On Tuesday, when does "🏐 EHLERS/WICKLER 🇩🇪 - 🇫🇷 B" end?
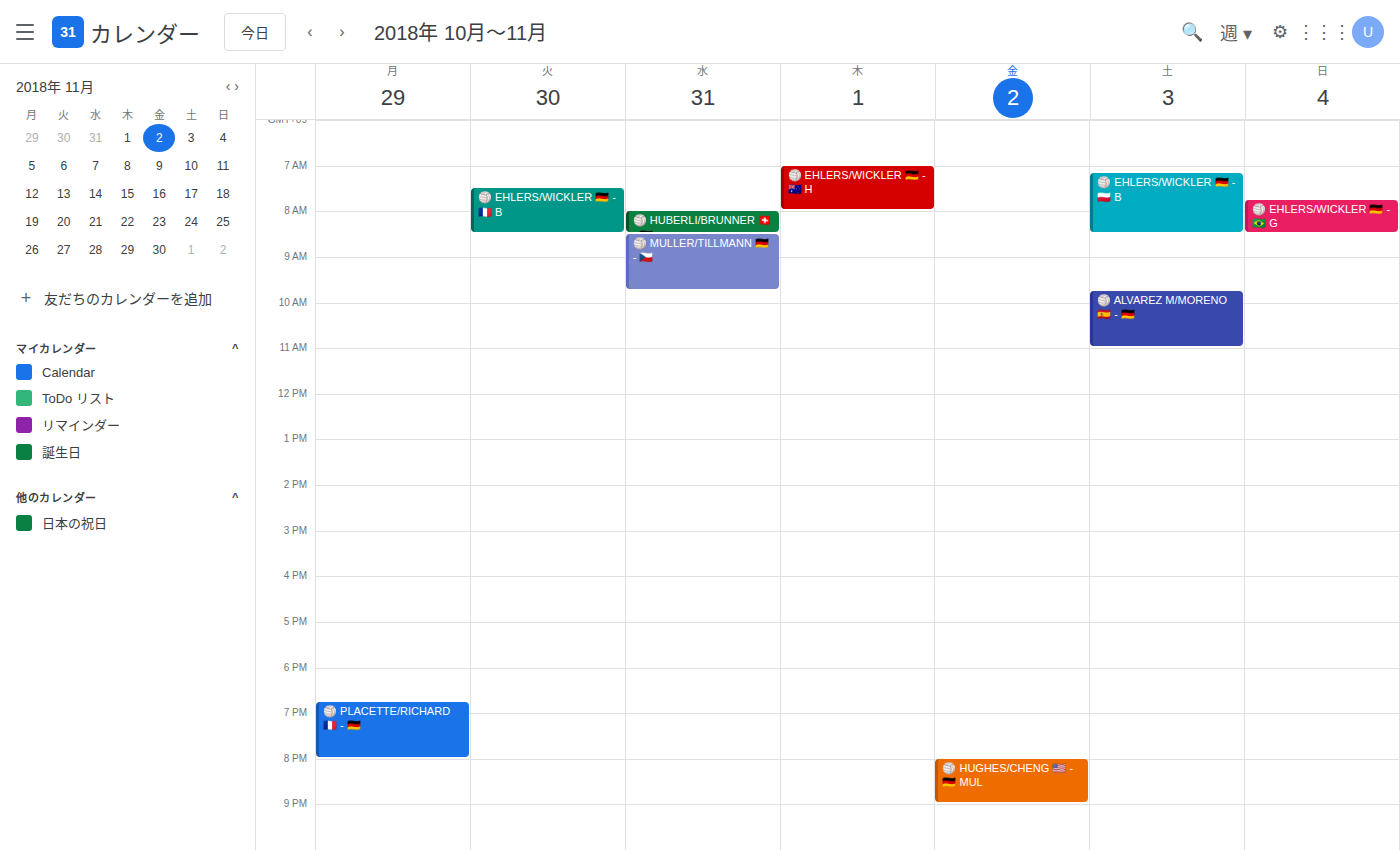
8:30 AM